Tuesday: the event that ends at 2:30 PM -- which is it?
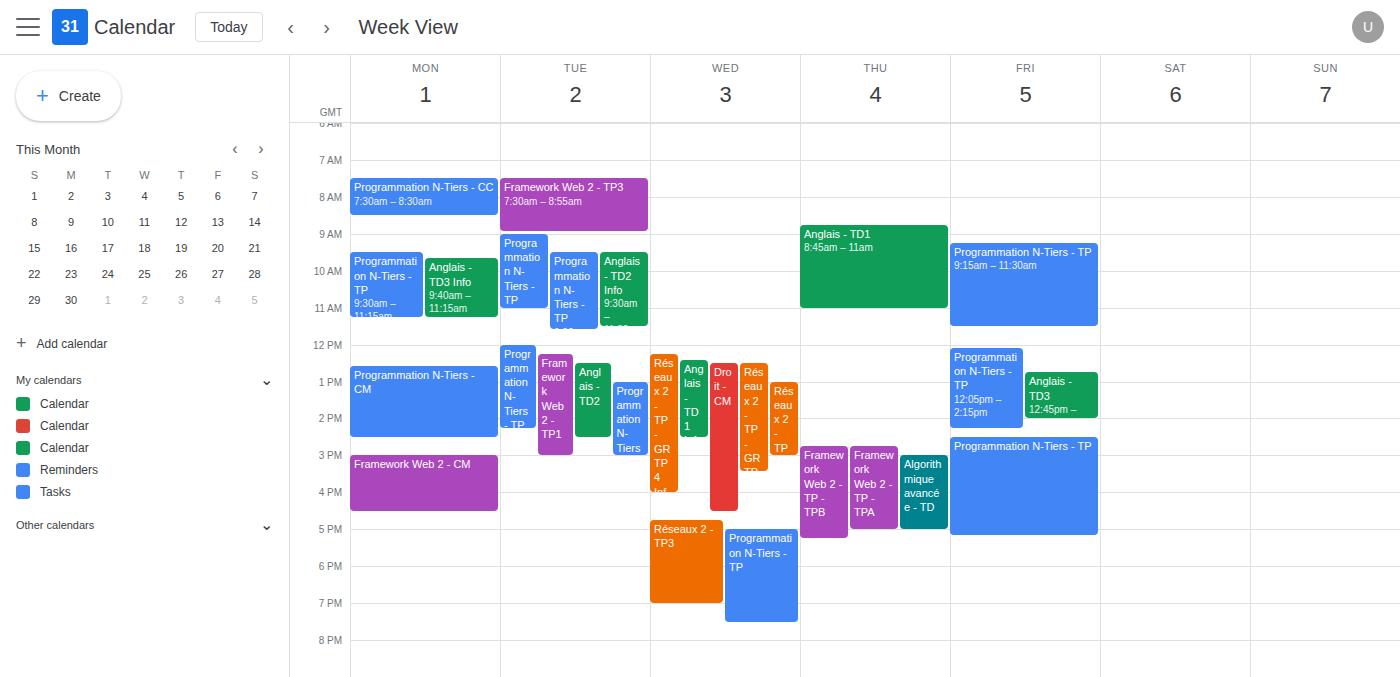
"Anglais - TD2"